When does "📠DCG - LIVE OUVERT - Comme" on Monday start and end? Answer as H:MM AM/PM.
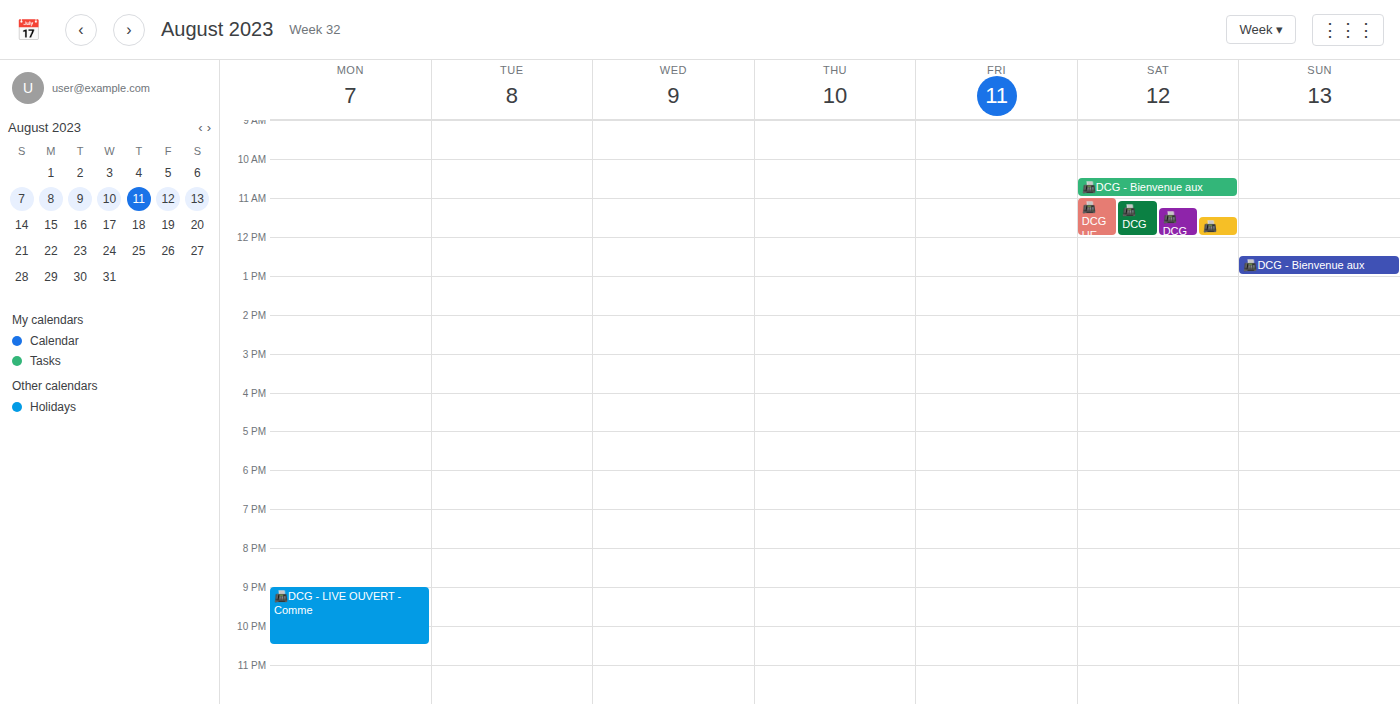
9:00 PM to 10:30 PM